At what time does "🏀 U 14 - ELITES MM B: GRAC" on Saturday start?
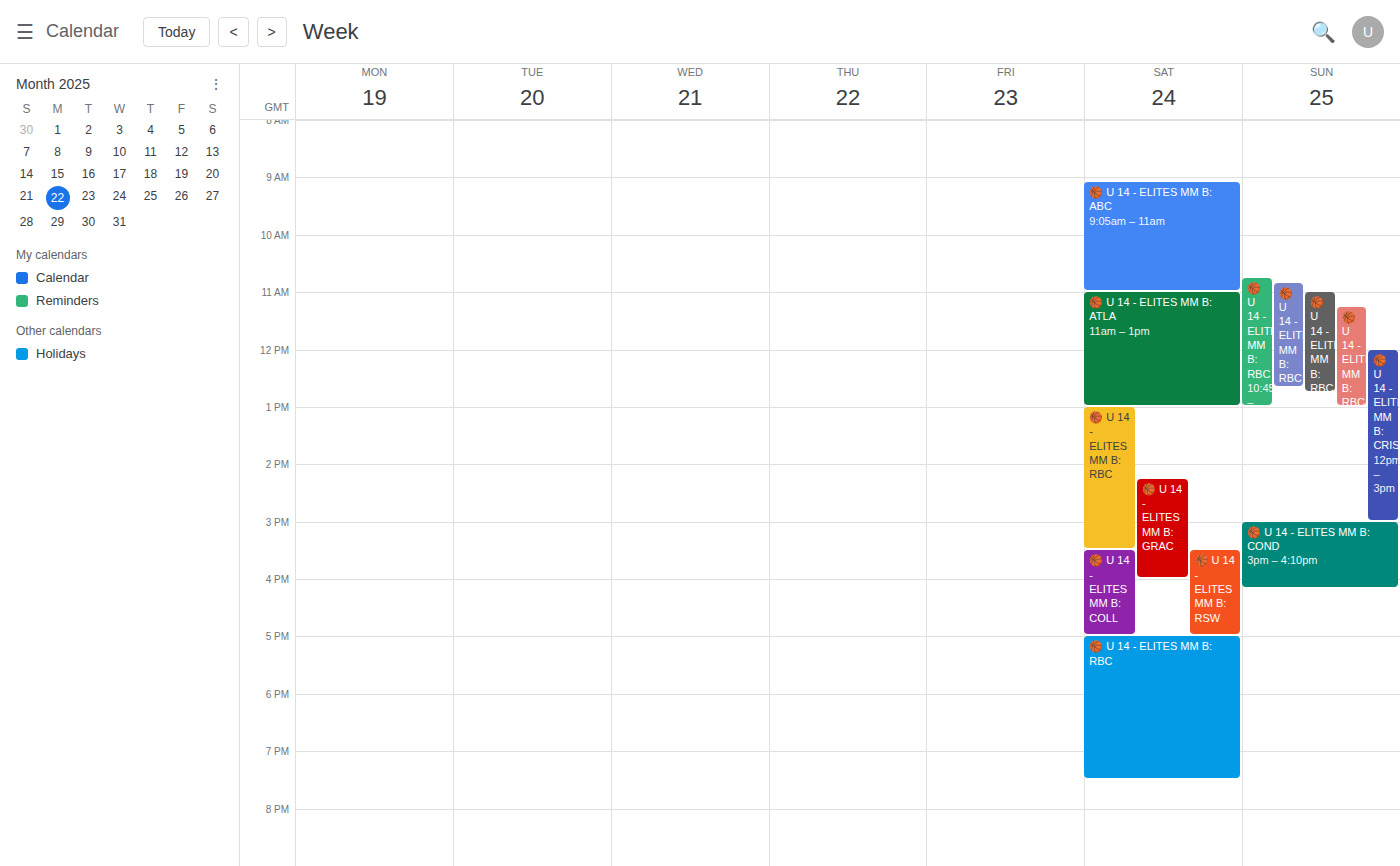
2:15 PM